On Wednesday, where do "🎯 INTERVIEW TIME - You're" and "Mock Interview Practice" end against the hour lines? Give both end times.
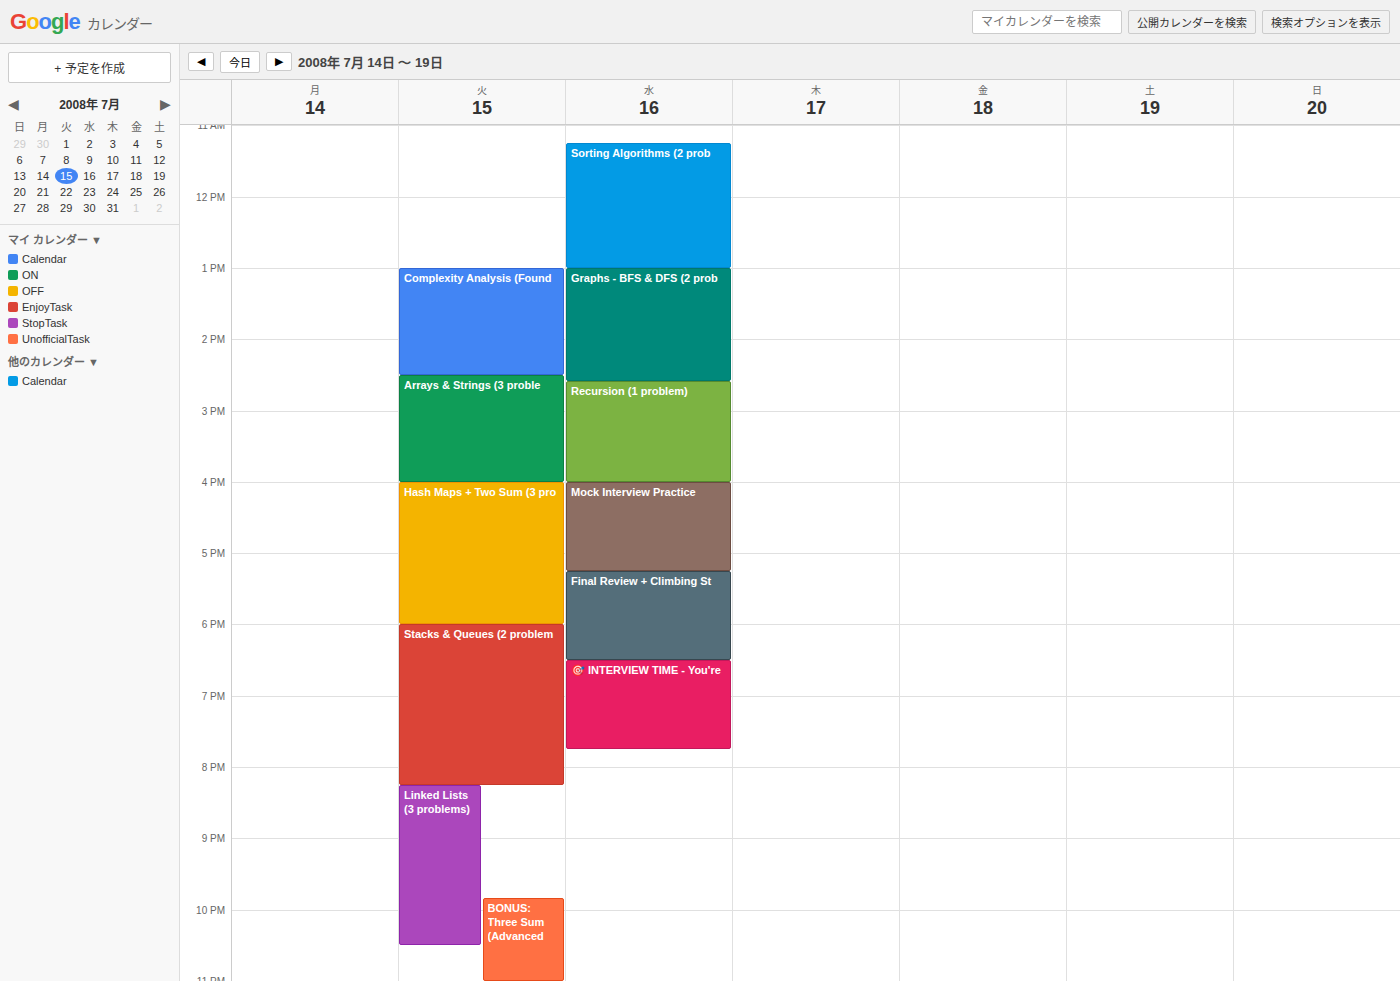
"🎯 INTERVIEW TIME - You're": 7:45 PM, neither: three quarters of the way from the 7 PM line to the 8 PM line. "Mock Interview Practice": 5:15 PM, neither: a quarter of the way from the 5 PM line to the 6 PM line.